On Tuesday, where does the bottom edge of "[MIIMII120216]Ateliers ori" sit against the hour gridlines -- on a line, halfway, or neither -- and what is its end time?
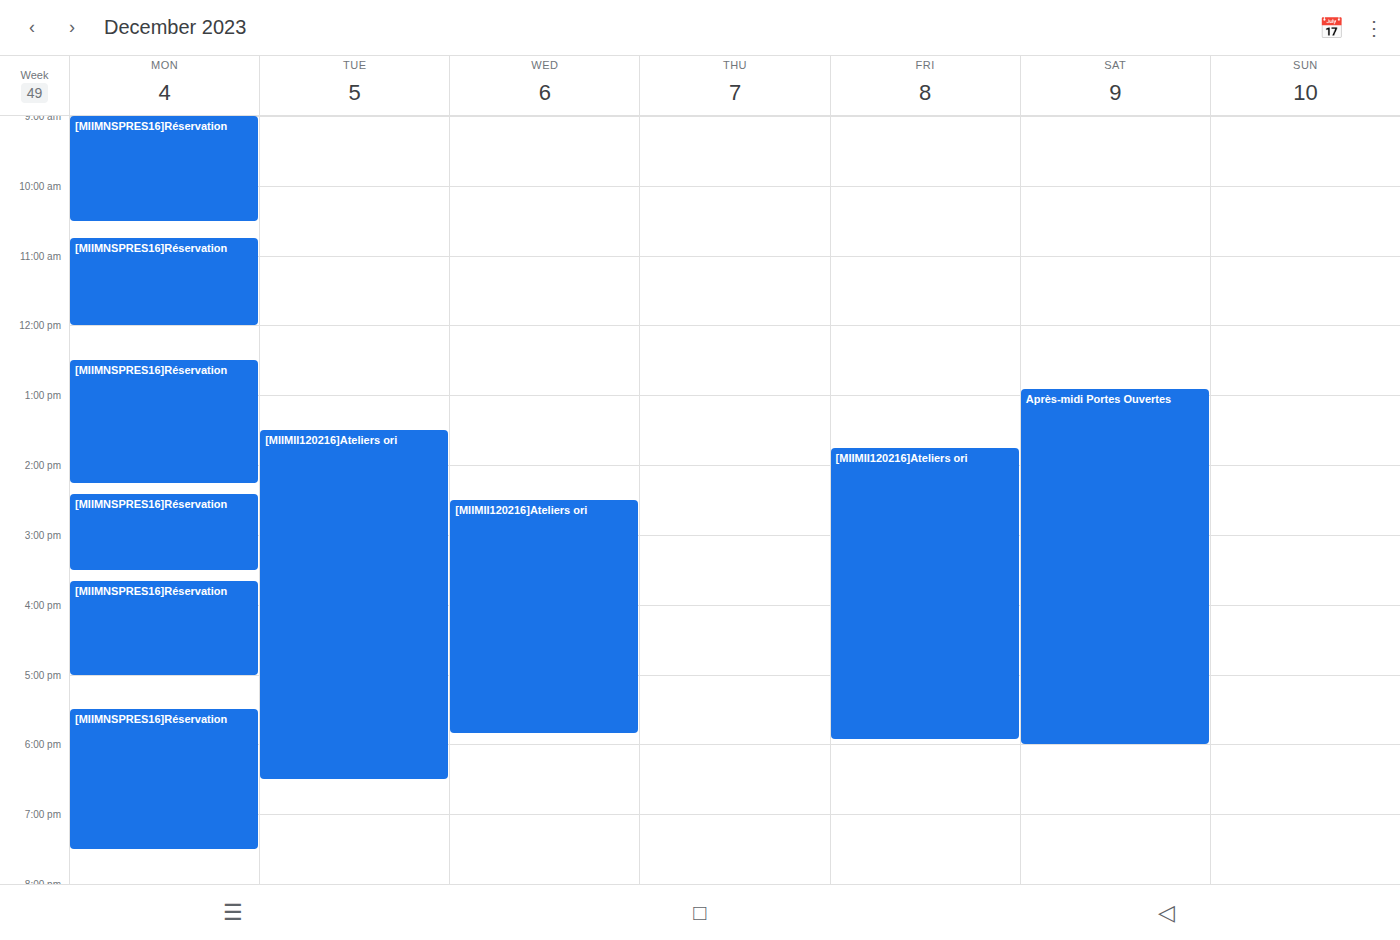
6:30 PM -- halfway between the 6 PM and 7 PM lines.